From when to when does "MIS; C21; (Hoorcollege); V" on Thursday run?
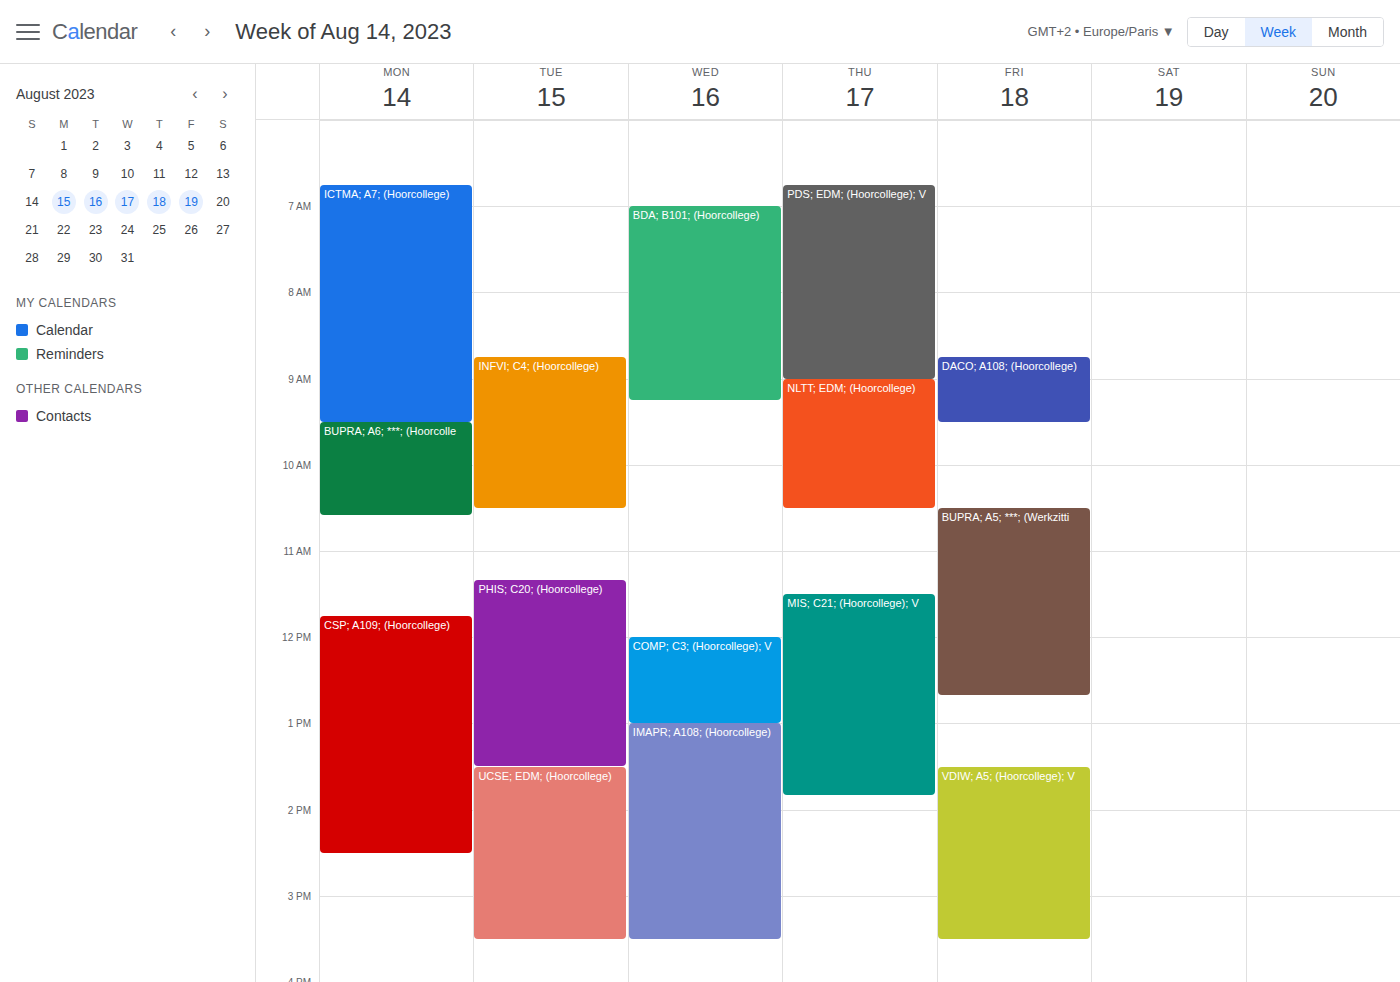
11:30 AM to 1:50 PM